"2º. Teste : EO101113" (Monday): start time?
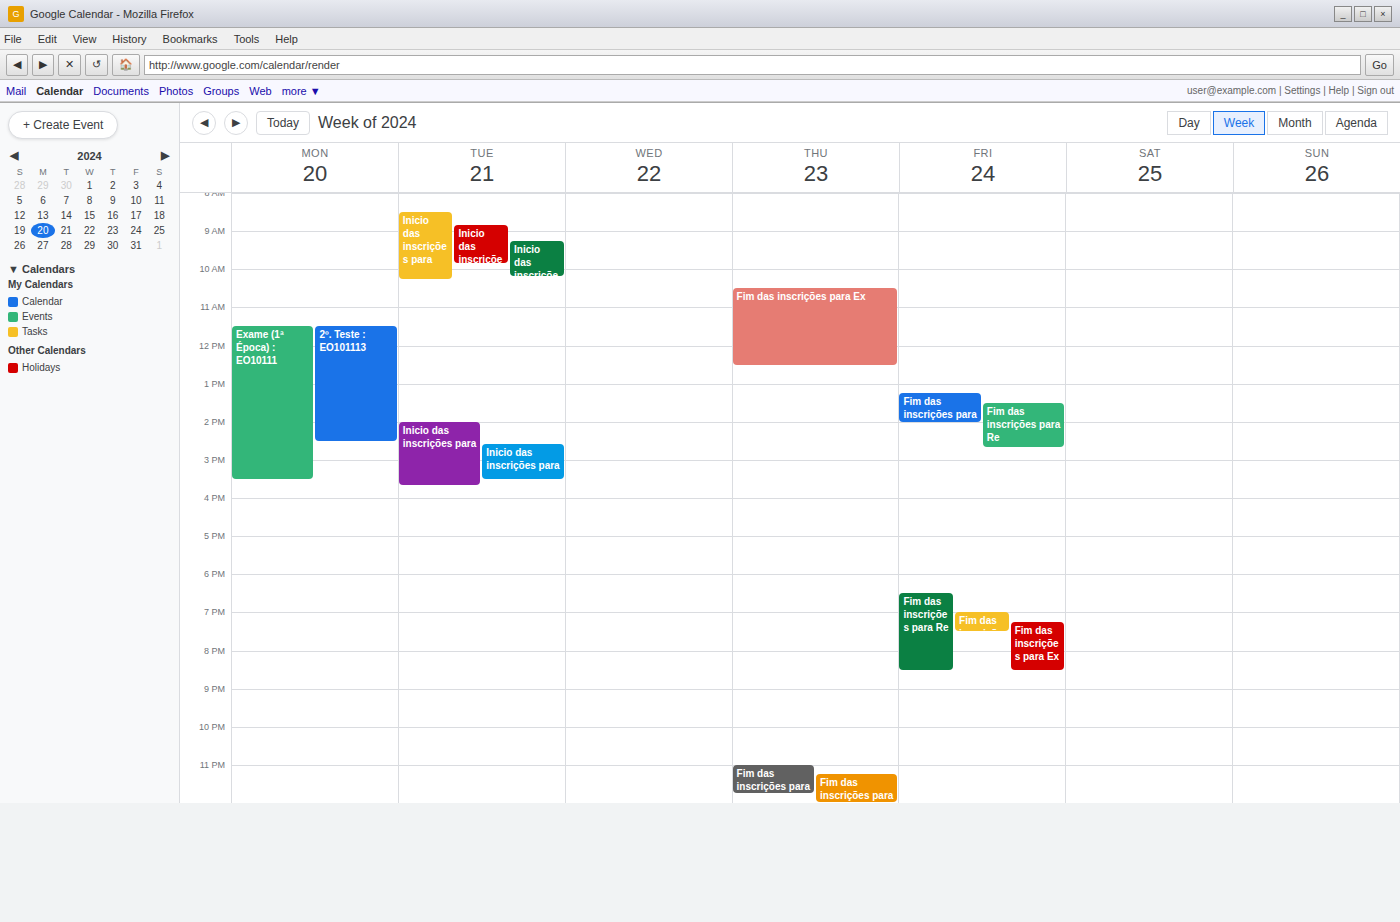
11:30 AM